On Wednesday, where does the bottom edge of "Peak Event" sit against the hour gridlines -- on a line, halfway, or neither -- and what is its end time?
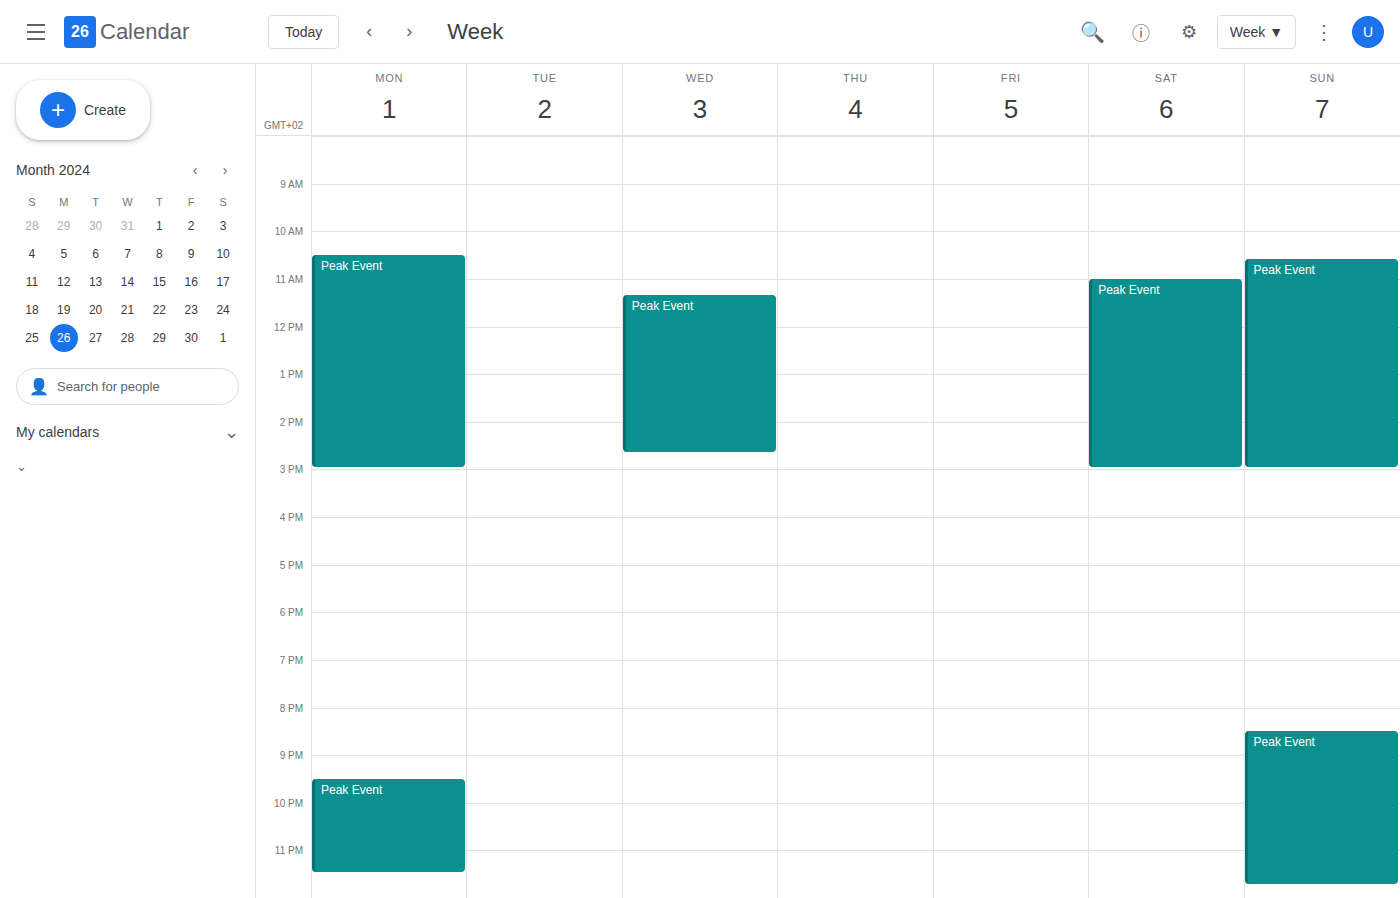
14:40 -- neither: 40 minutes below the 14:00 line and 20 minutes above the 15:00 line.